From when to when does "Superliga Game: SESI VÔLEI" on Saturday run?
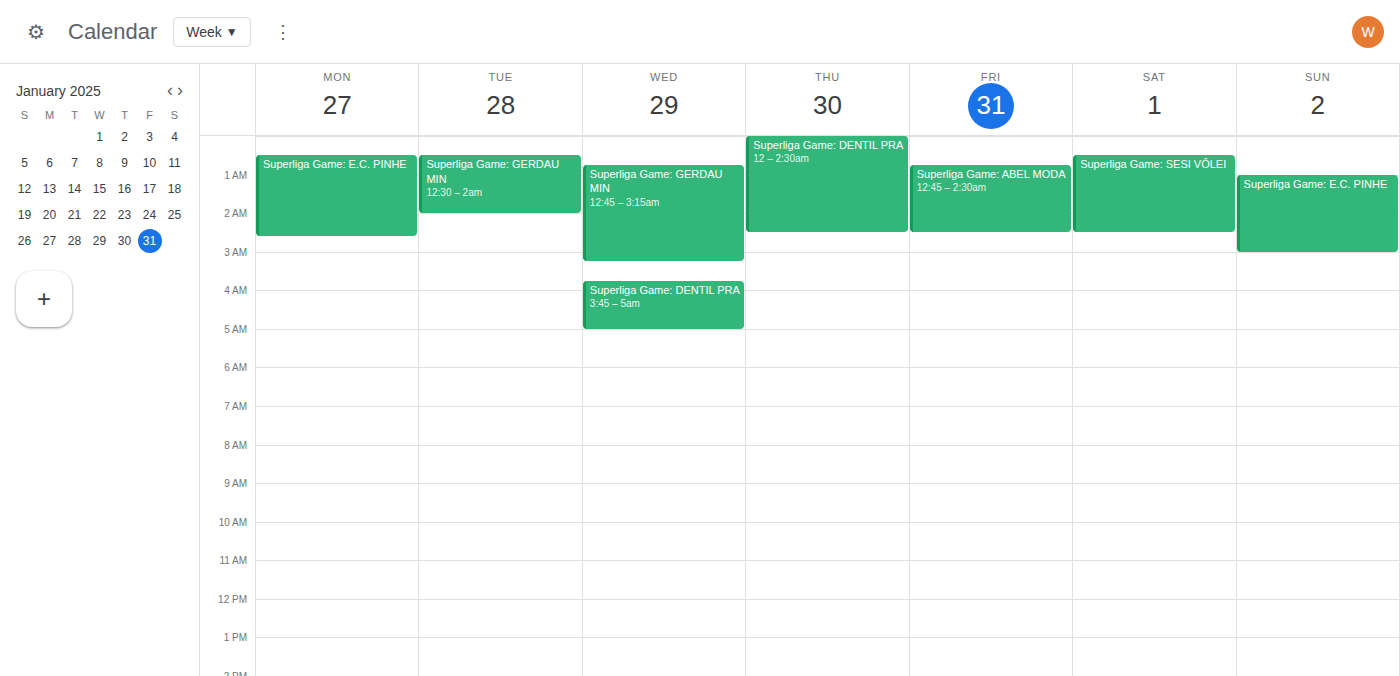
12:30 AM to 2:30 AM